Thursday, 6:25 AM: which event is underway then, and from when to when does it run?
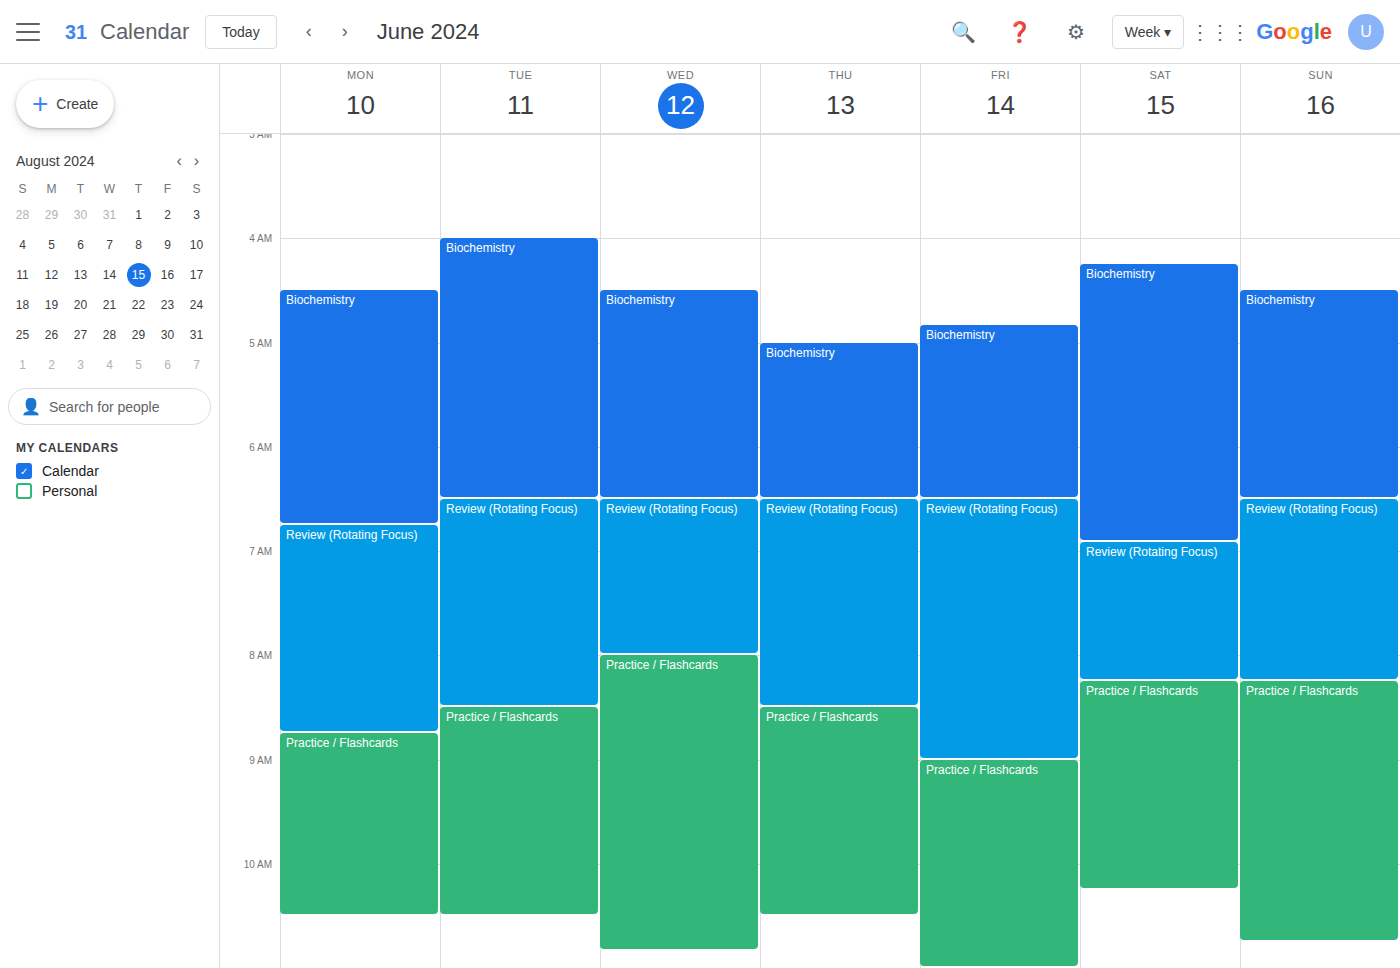
"Biochemistry", 5:00 AM to 6:30 AM